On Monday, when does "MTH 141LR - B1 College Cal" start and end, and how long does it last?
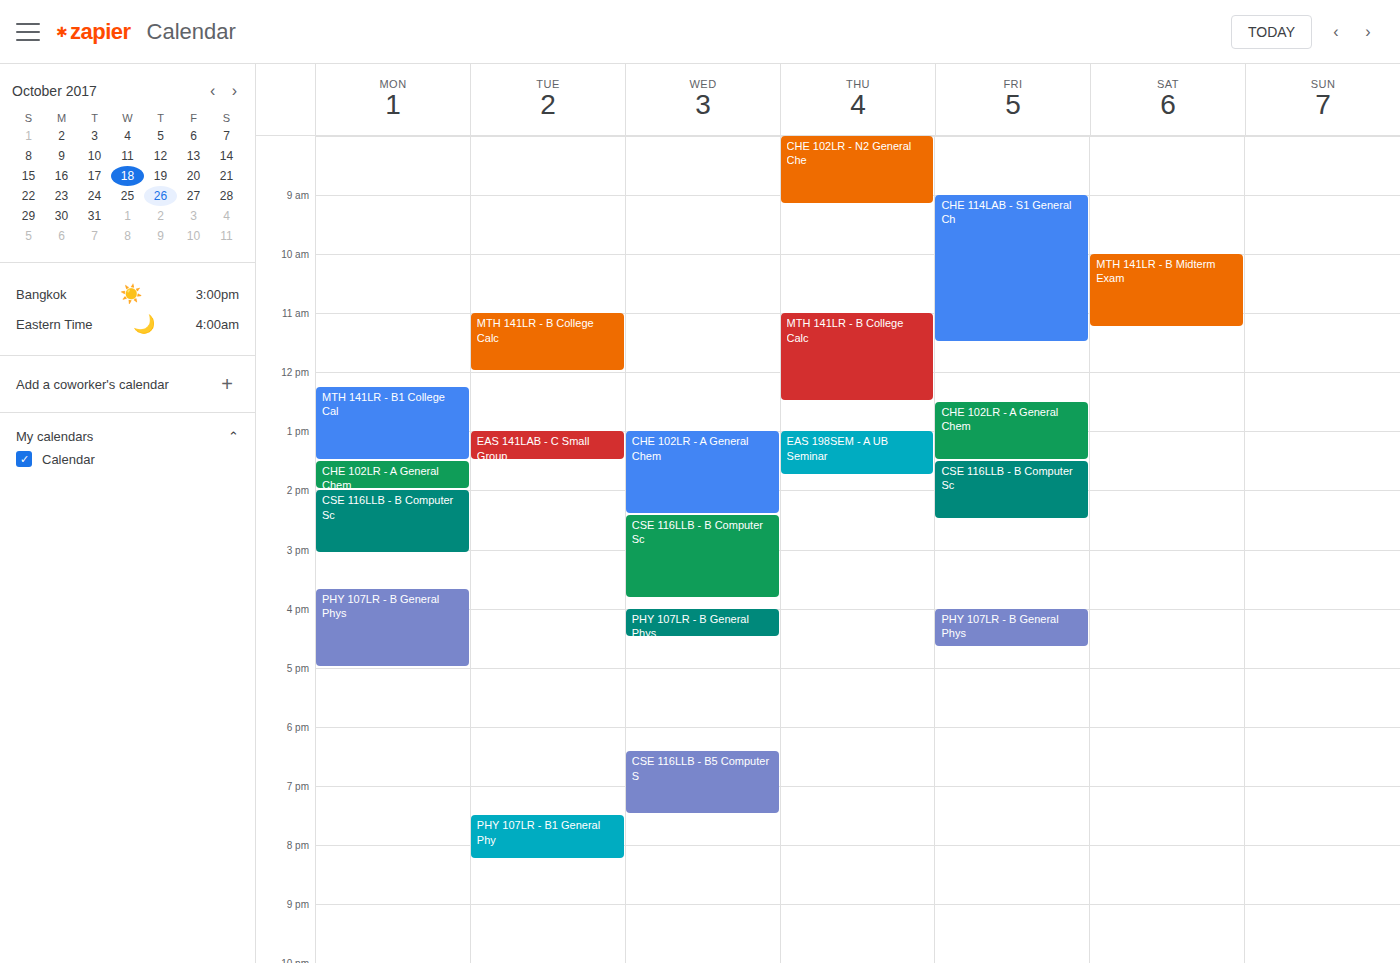
12:15 PM to 1:30 PM, 1 hour 15 minutes